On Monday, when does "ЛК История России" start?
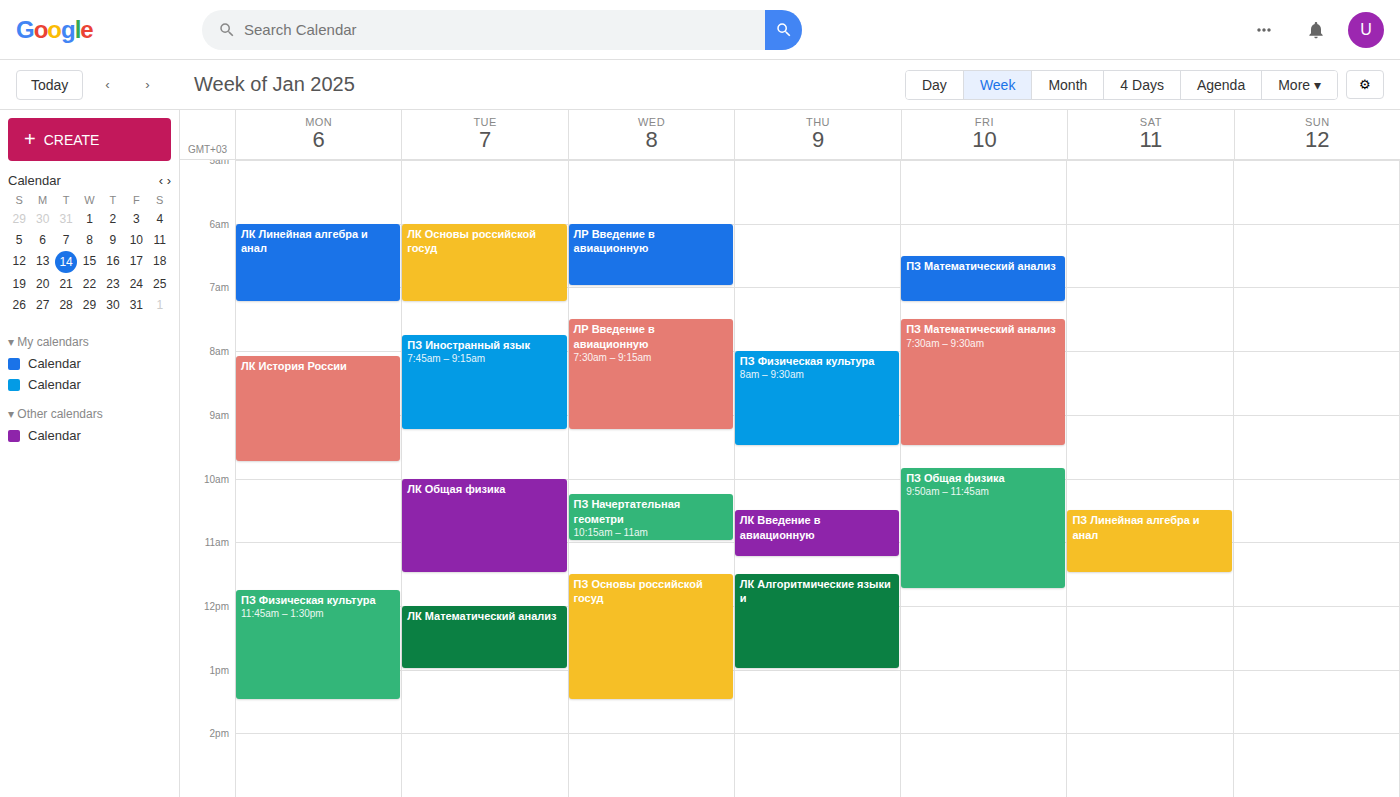
8:05 AM